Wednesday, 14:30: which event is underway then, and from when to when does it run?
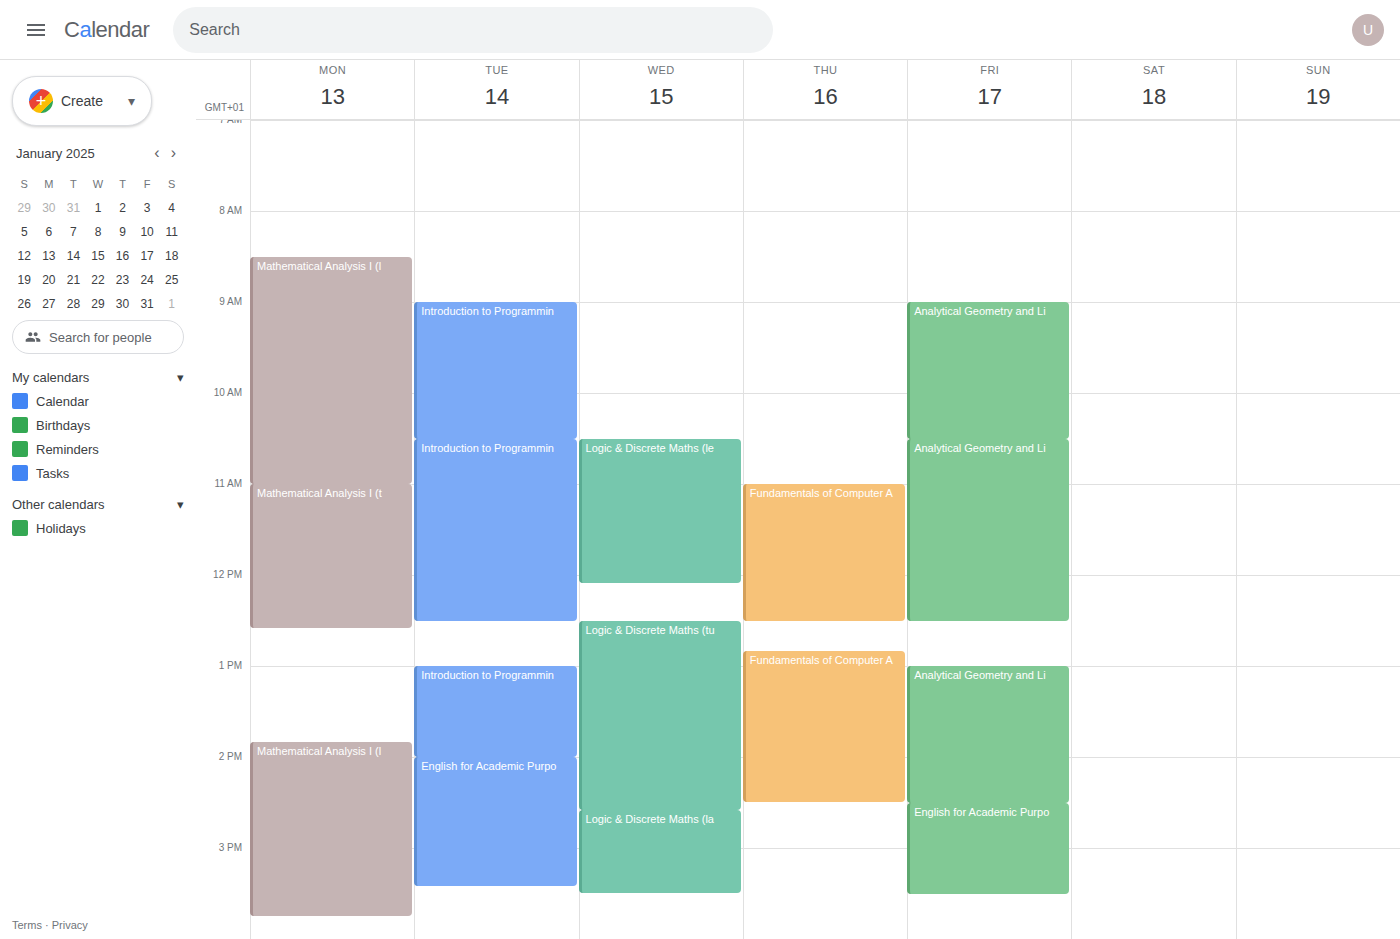
"Logic & Discrete Maths (tu", 12:30 to 14:35